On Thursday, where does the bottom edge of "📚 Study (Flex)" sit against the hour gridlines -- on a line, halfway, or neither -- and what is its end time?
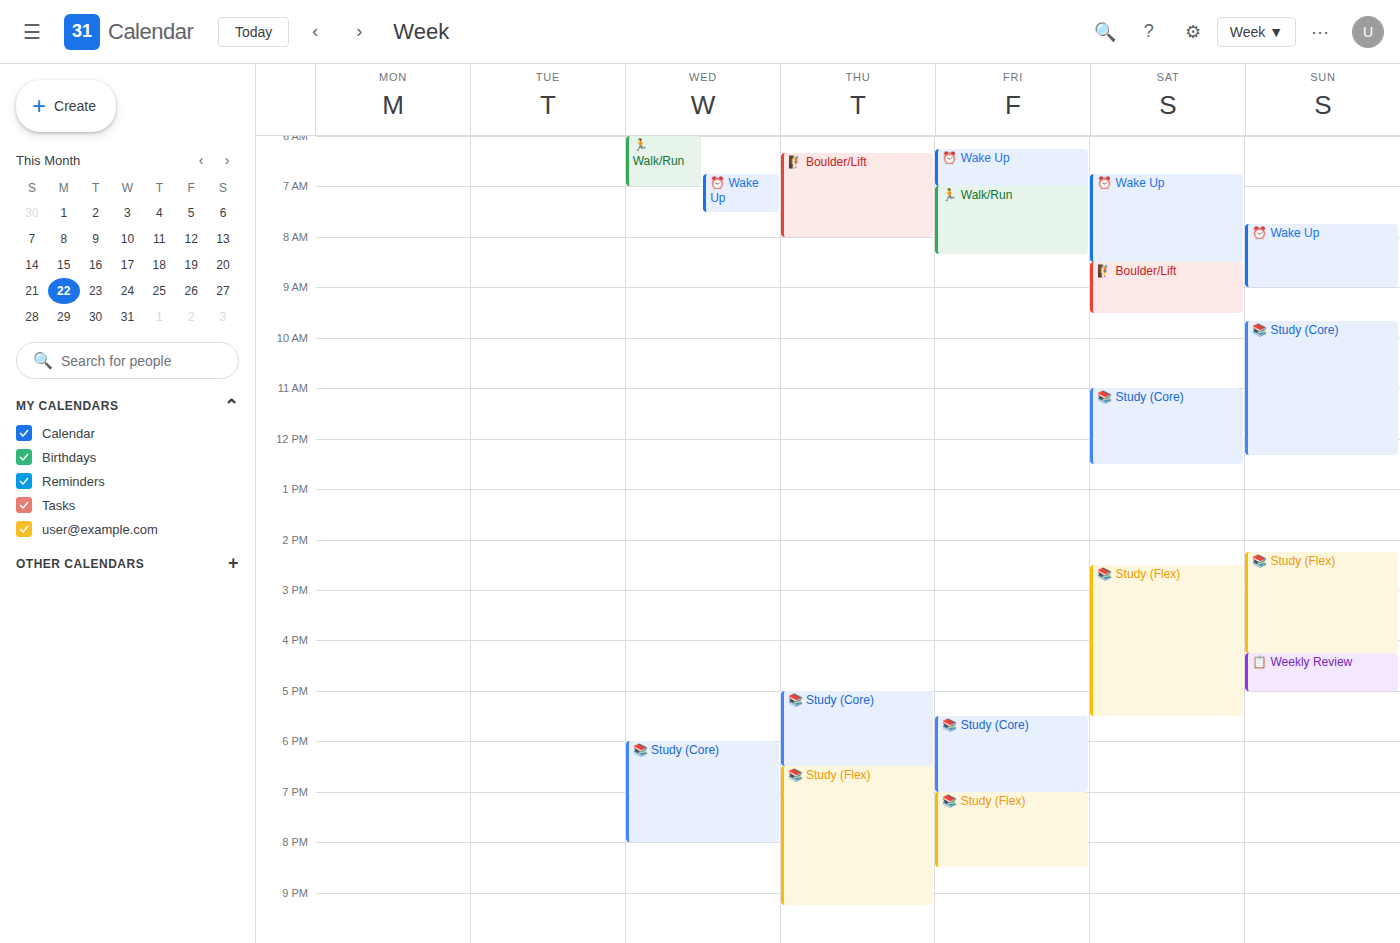
21:15 -- neither: a quarter of the way from the 21:00 line to the 22:00 line.